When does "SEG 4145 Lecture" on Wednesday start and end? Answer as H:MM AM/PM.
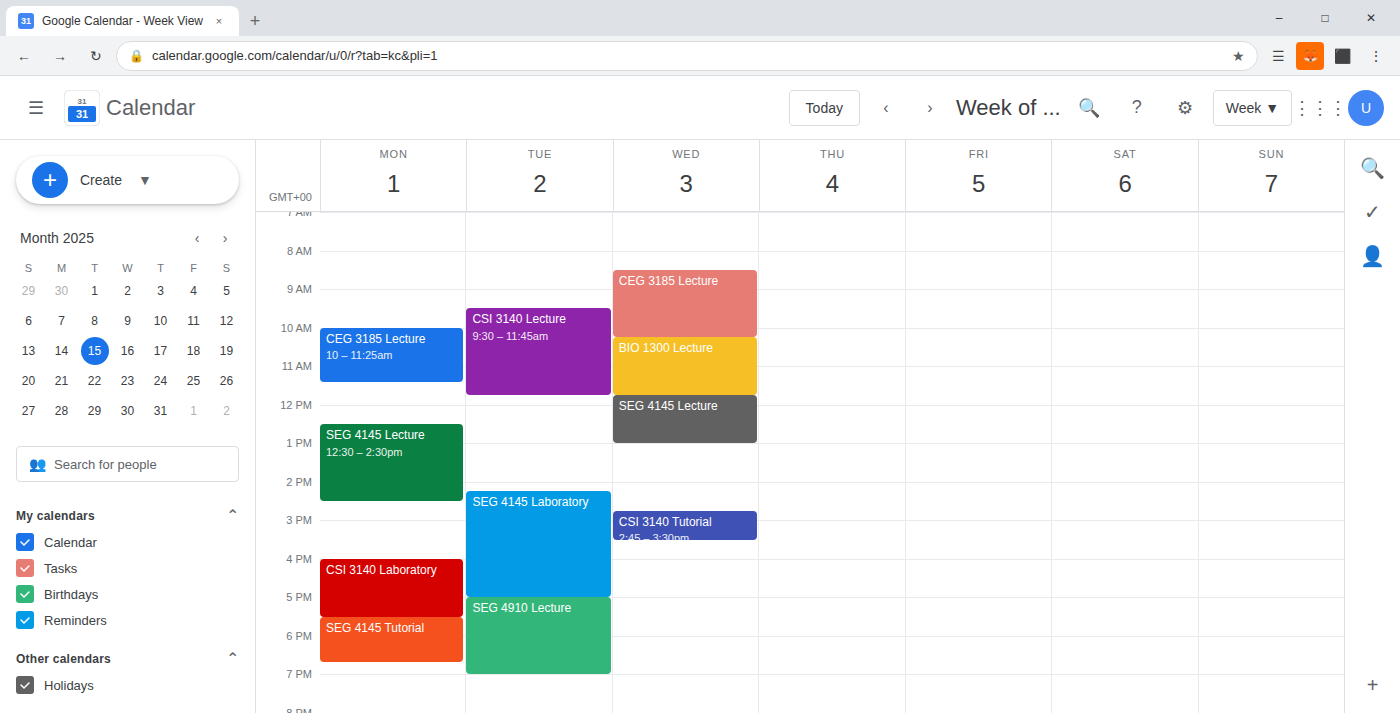
11:45 AM to 1:00 PM